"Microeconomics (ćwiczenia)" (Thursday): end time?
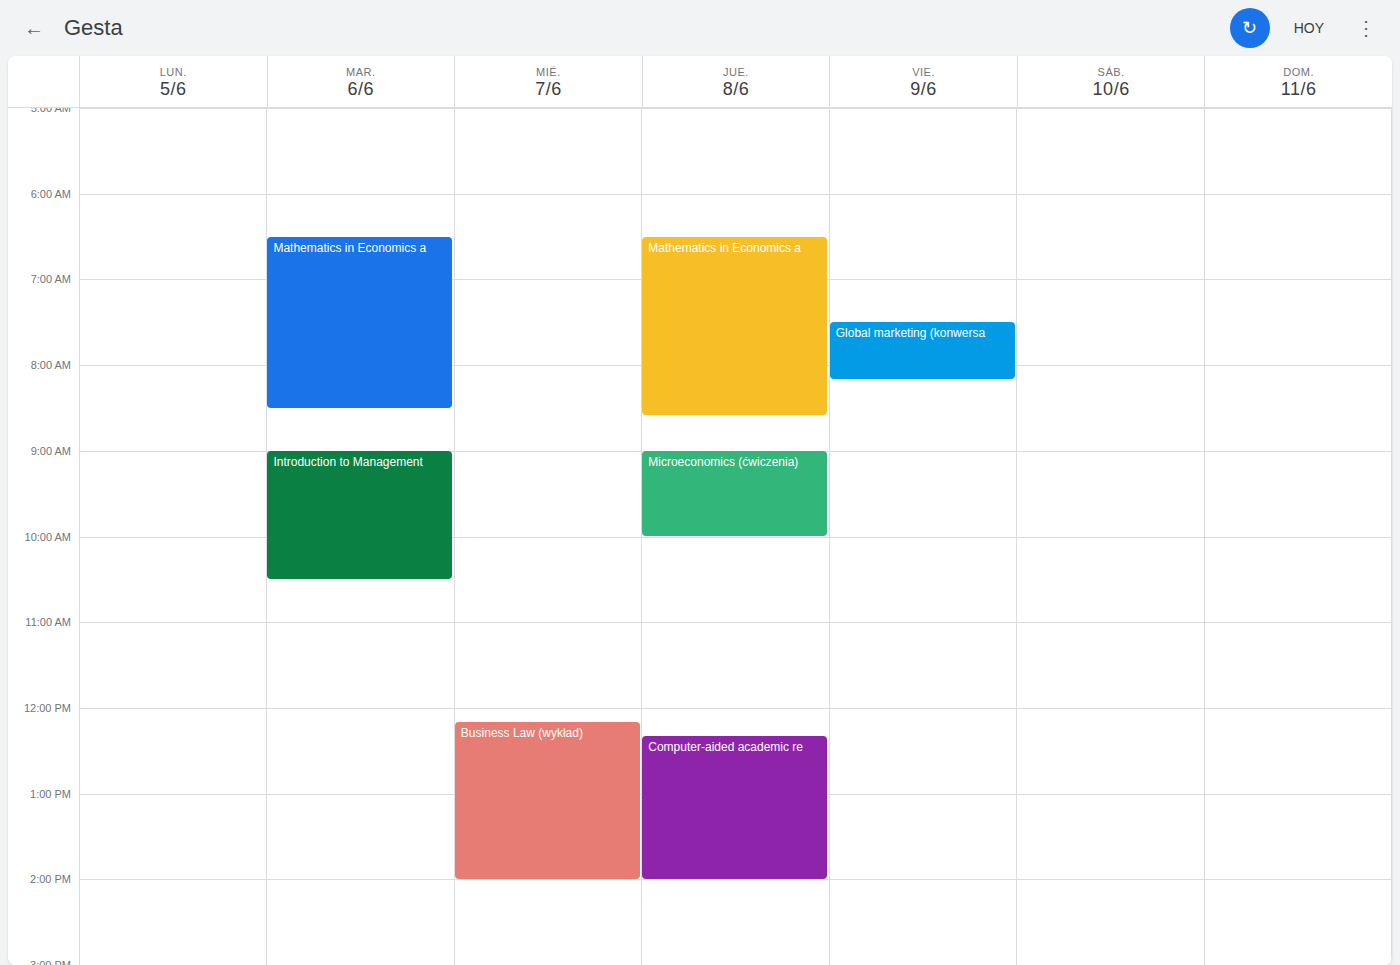
10:00 AM